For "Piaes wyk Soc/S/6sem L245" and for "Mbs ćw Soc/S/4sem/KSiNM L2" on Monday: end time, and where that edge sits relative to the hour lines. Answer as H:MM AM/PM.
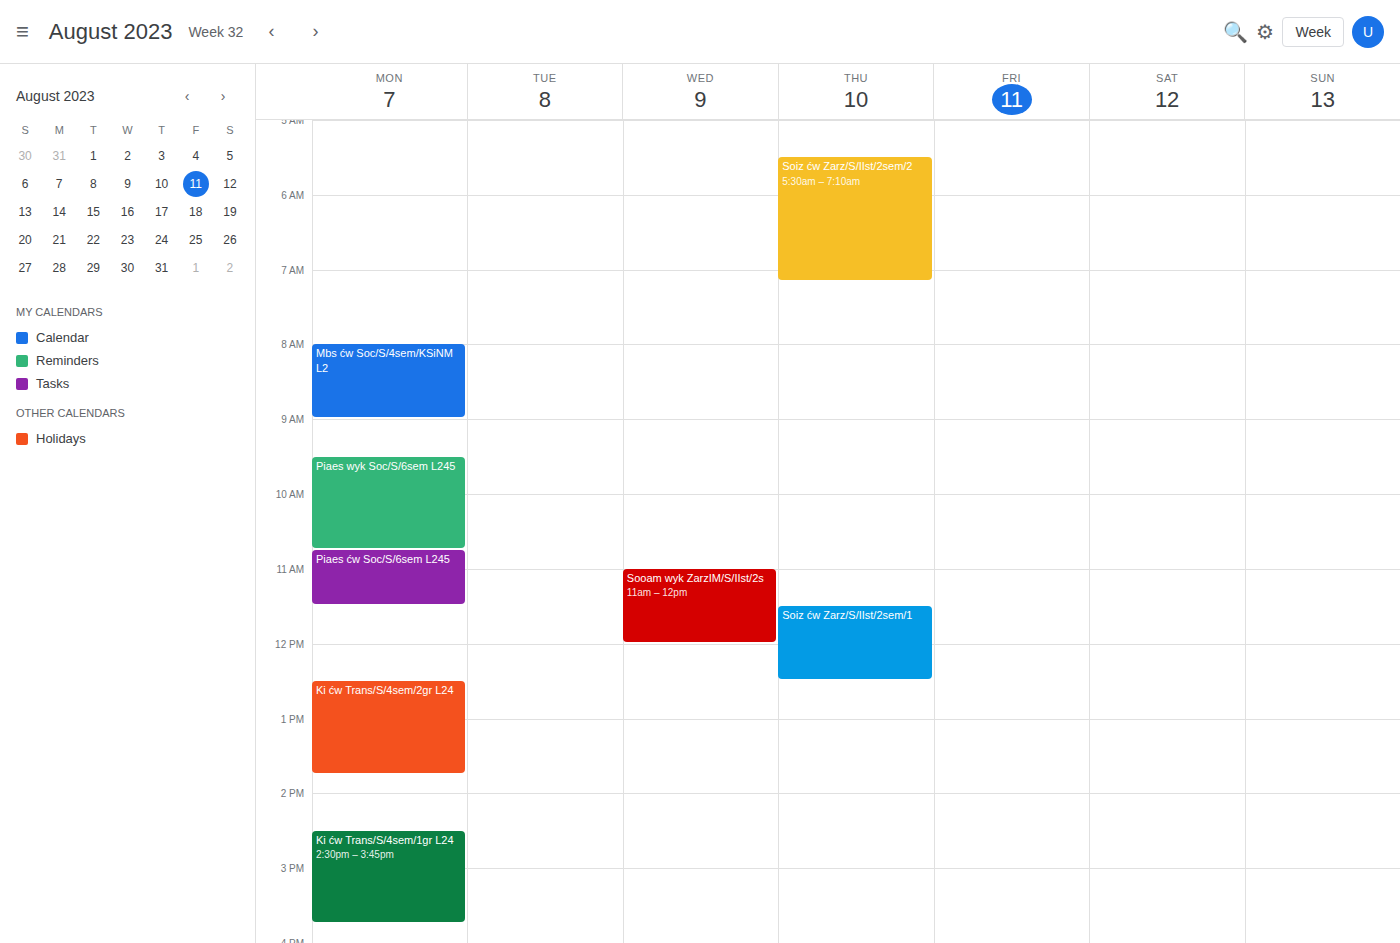
"Piaes wyk Soc/S/6sem L245": 10:45 AM, neither: three quarters of the way from the 10 AM line to the 11 AM line. "Mbs ćw Soc/S/4sem/KSiNM L2": 9:00 AM, exactly on the 9 AM line.